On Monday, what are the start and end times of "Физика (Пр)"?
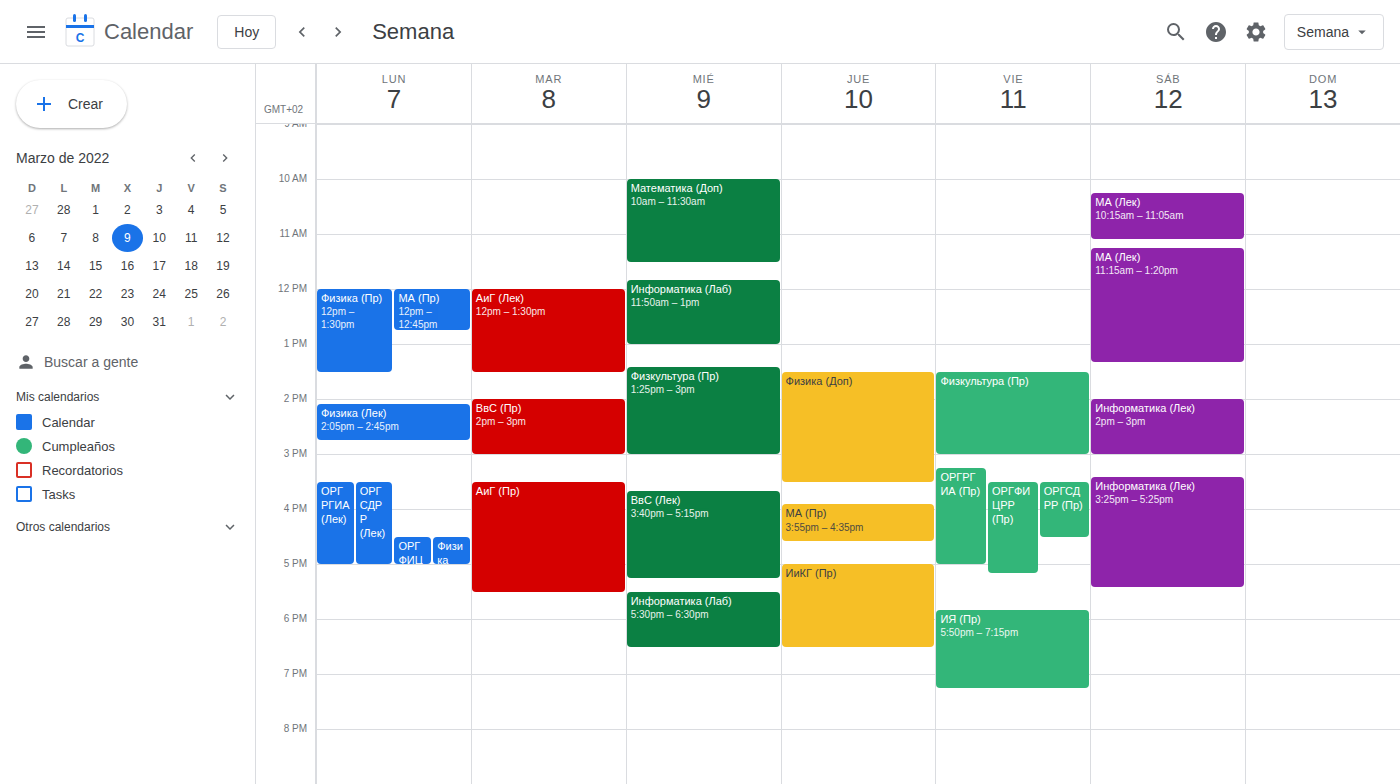
12:00 to 13:30